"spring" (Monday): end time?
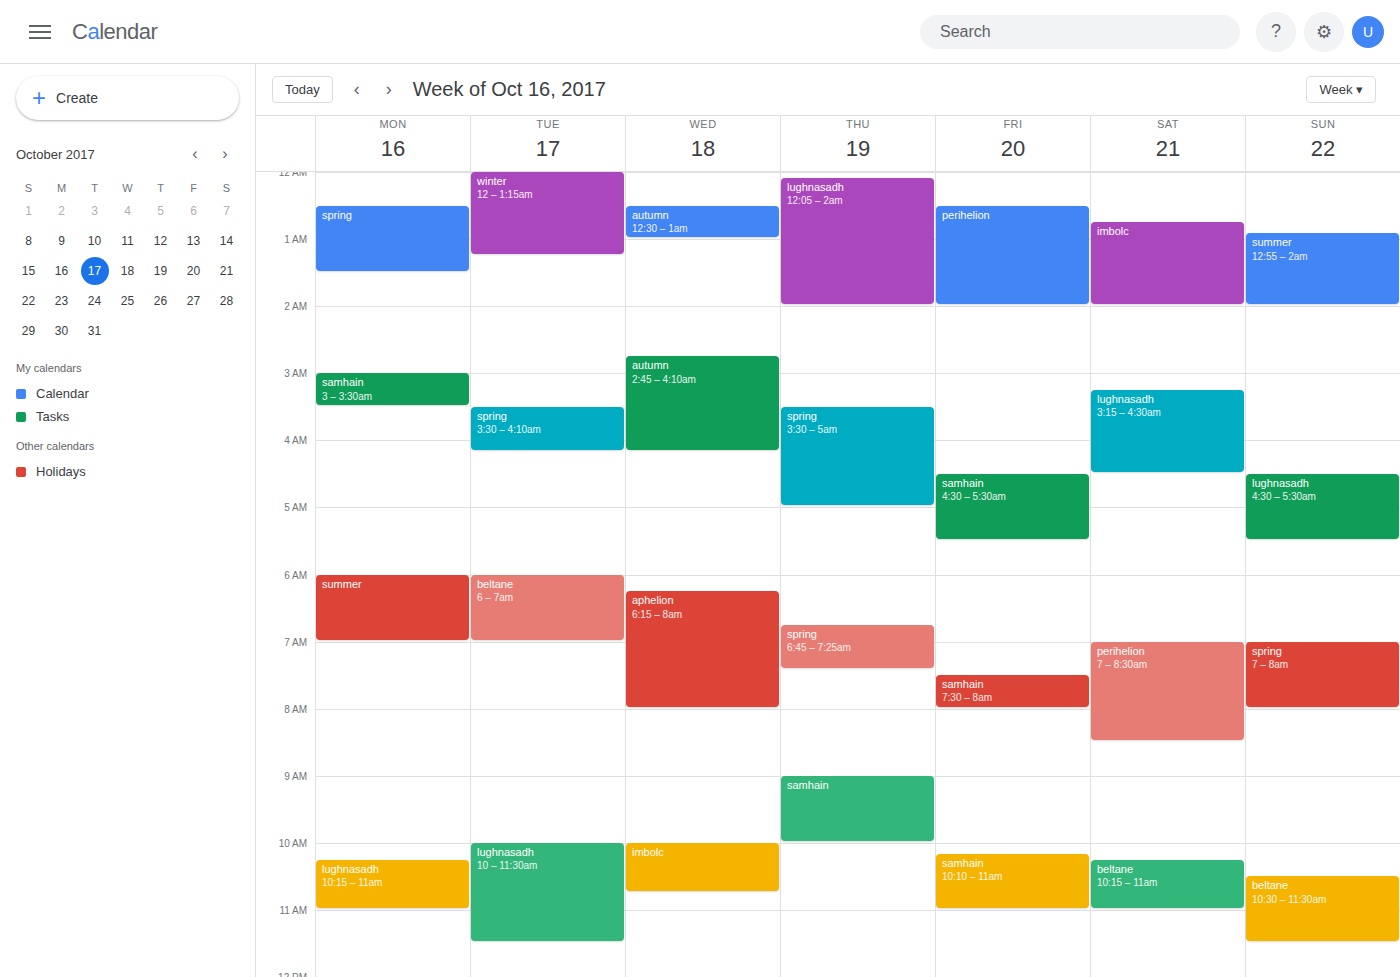
1:30 AM